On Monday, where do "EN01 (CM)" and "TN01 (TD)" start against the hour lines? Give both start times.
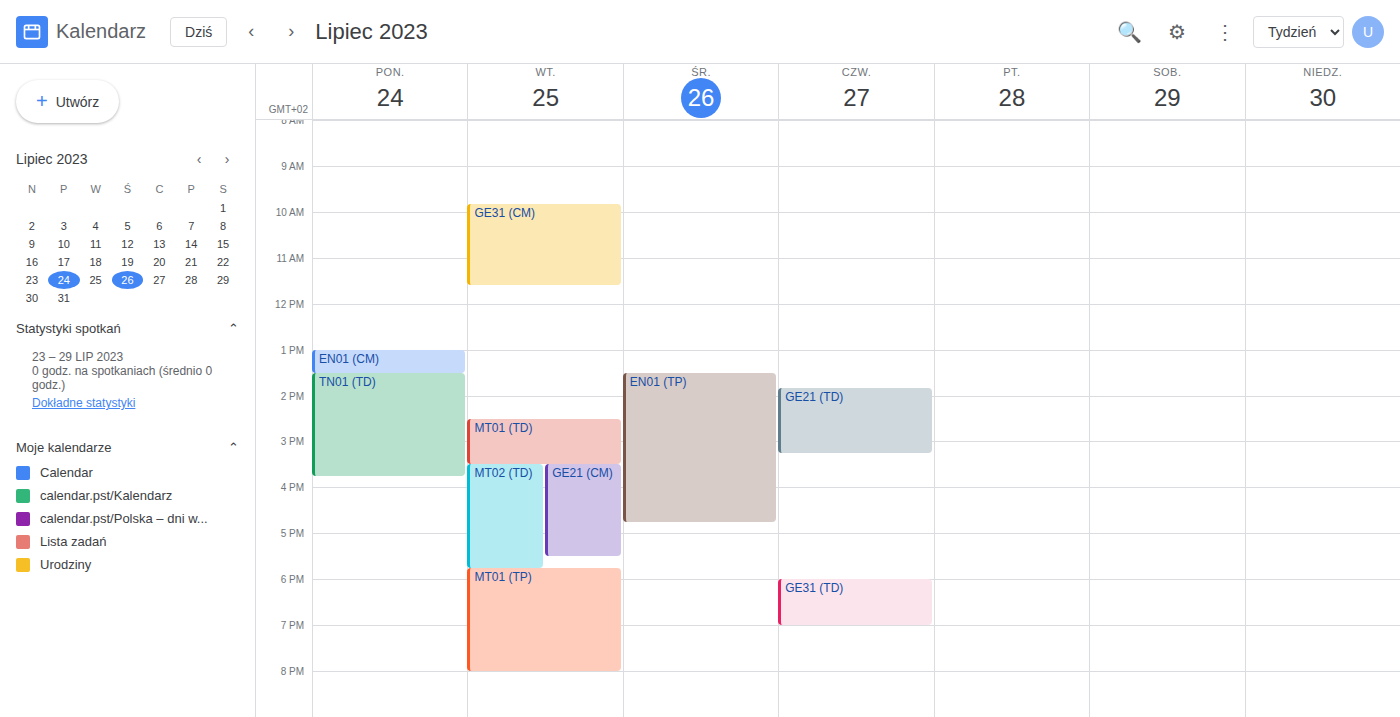
"EN01 (CM)": 1:00 PM, exactly on the 1 PM line. "TN01 (TD)": 1:30 PM, halfway between the 1 PM and 2 PM lines.